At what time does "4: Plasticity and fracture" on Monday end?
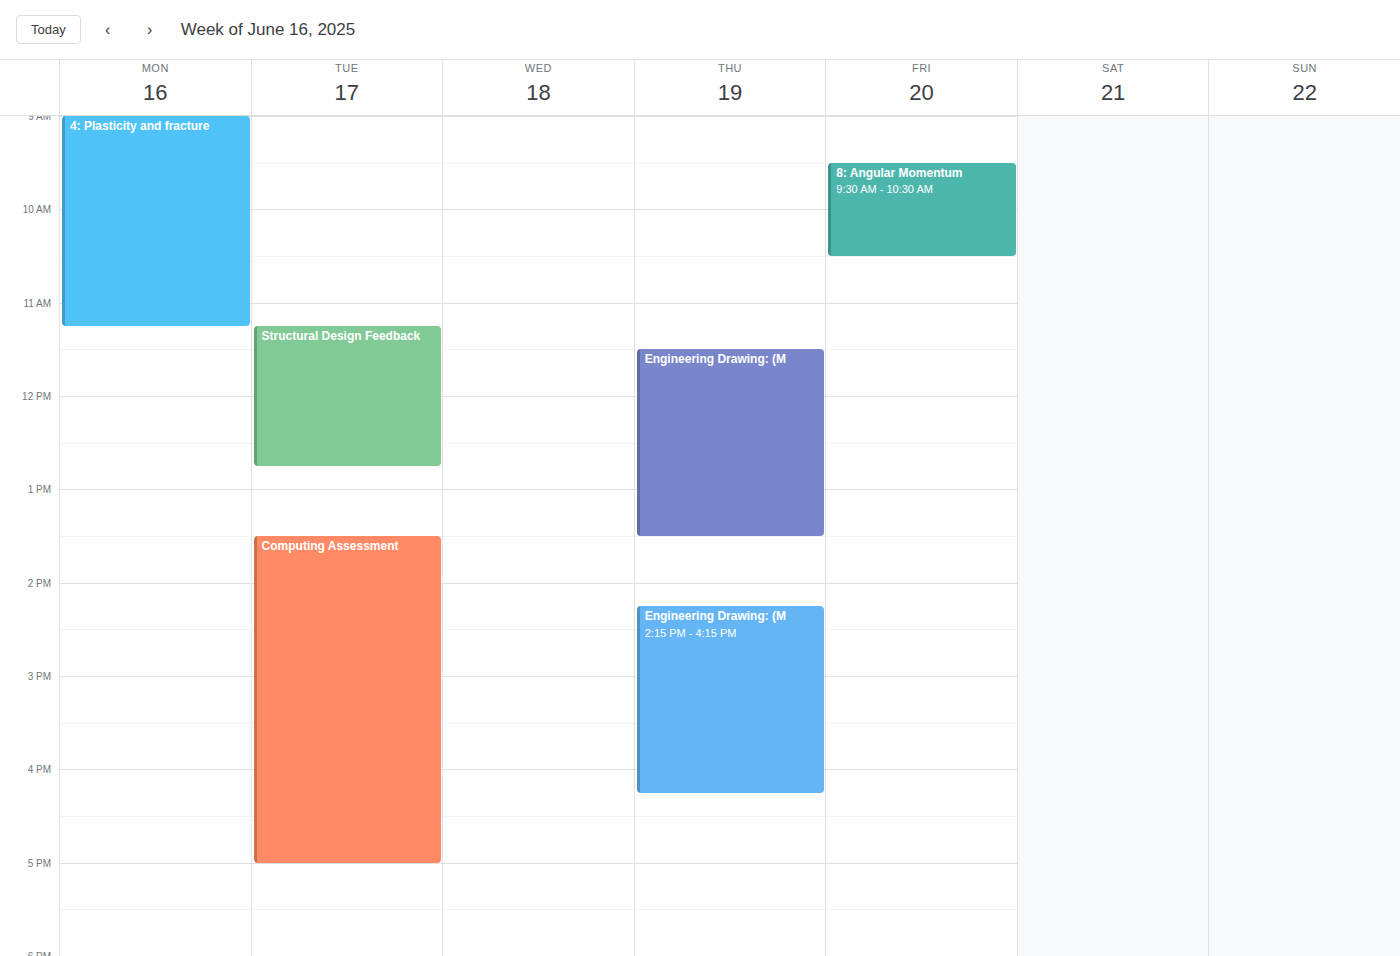
11:15 AM